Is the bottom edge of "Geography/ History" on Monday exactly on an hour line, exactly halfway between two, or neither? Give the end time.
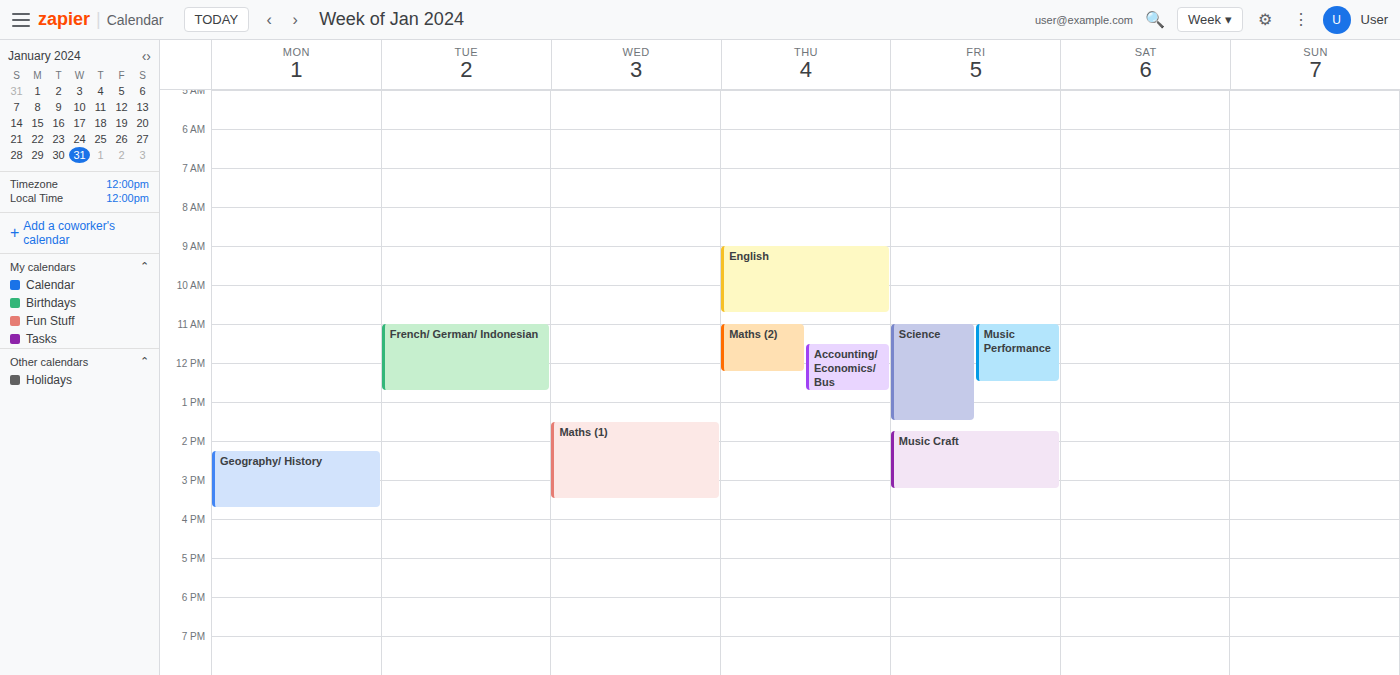
3:45 PM -- neither: three quarters of the way from the 3 PM line to the 4 PM line.